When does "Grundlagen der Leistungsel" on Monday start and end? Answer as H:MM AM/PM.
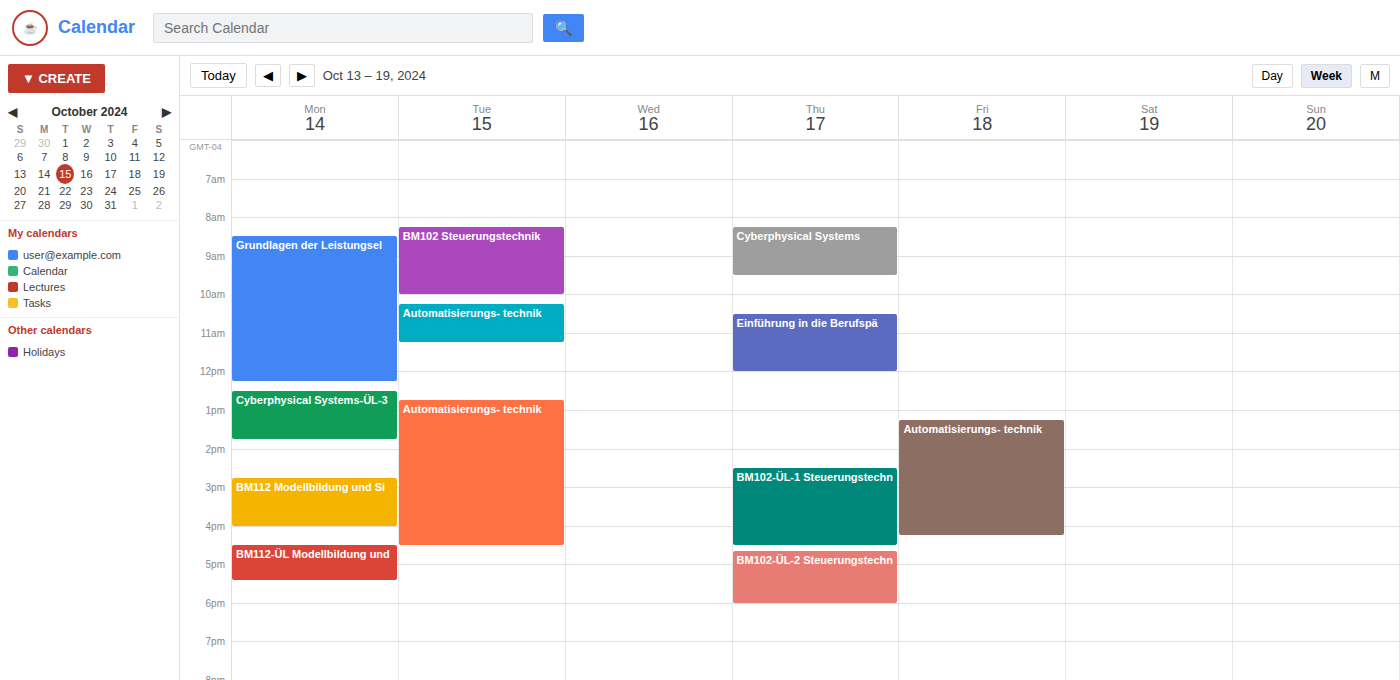
8:30 AM to 12:15 PM